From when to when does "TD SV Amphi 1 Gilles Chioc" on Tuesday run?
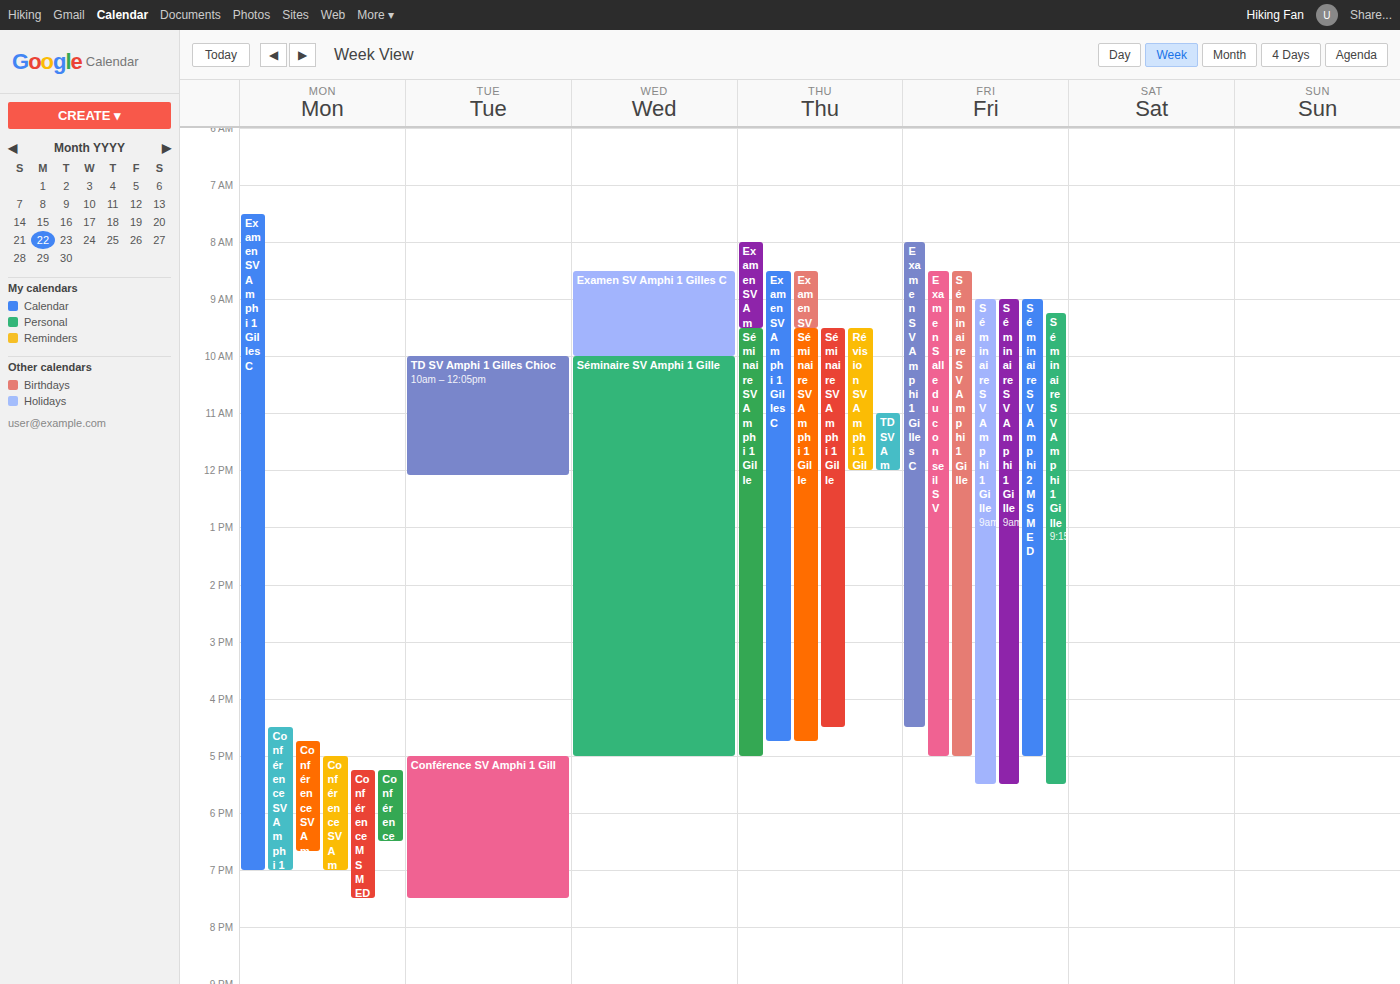
10:00 AM to 12:05 PM